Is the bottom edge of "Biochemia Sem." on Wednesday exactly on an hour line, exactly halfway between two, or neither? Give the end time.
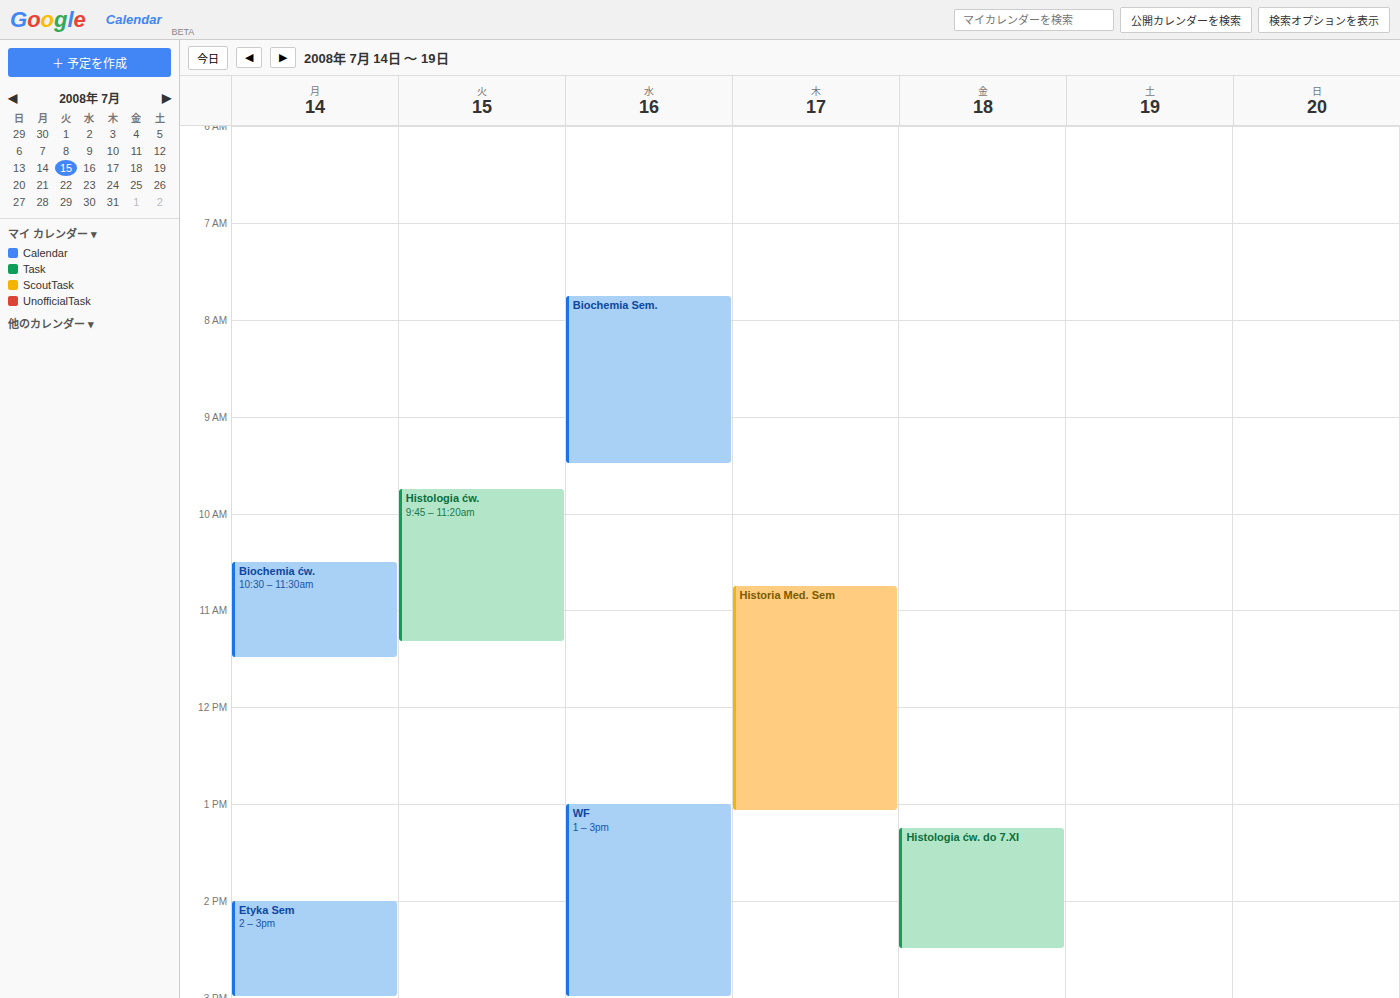
9:30 AM -- halfway between the 9 AM and 10 AM lines.